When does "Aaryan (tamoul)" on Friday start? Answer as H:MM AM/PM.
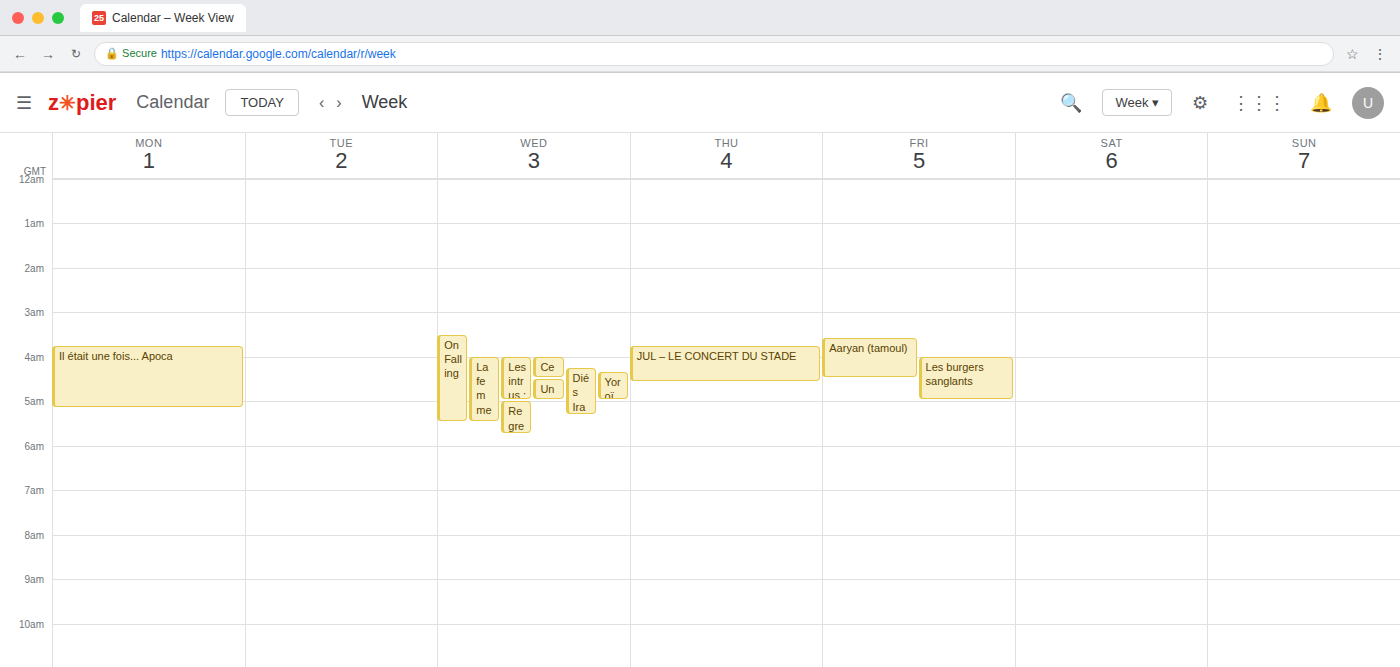
3:35 AM